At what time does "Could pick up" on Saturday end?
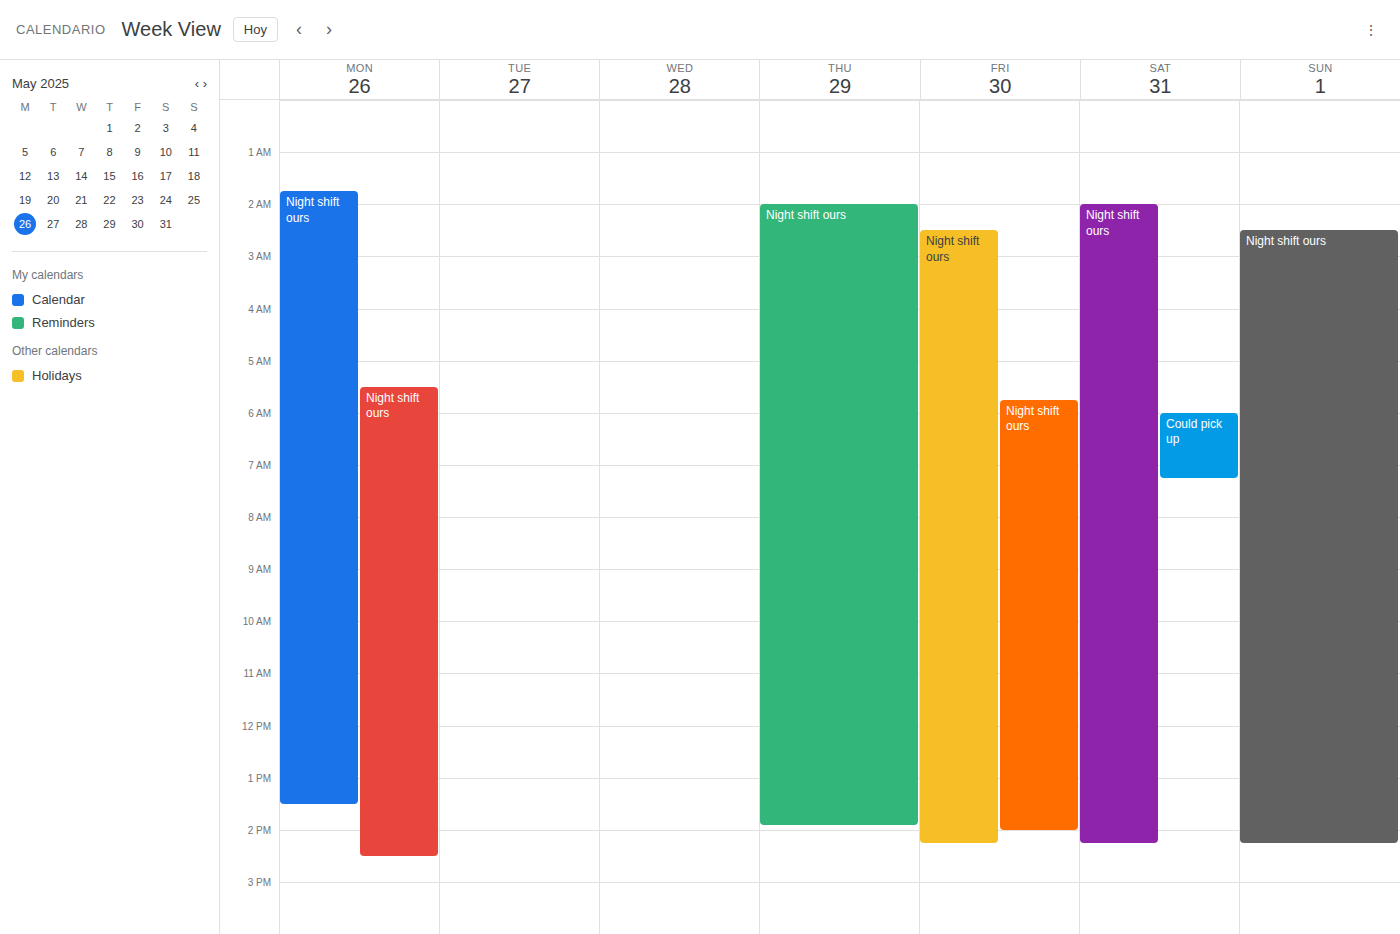
7:15 AM